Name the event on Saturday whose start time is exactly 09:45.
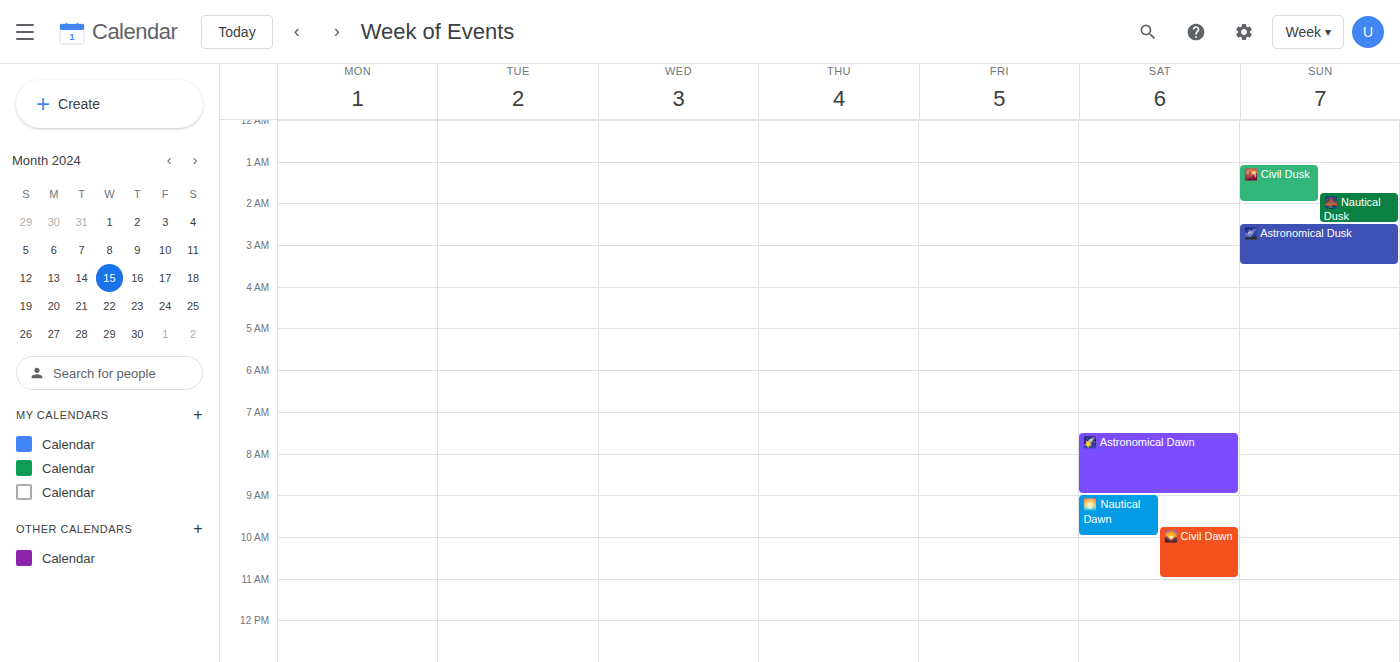
"🌄 Civil Dawn"